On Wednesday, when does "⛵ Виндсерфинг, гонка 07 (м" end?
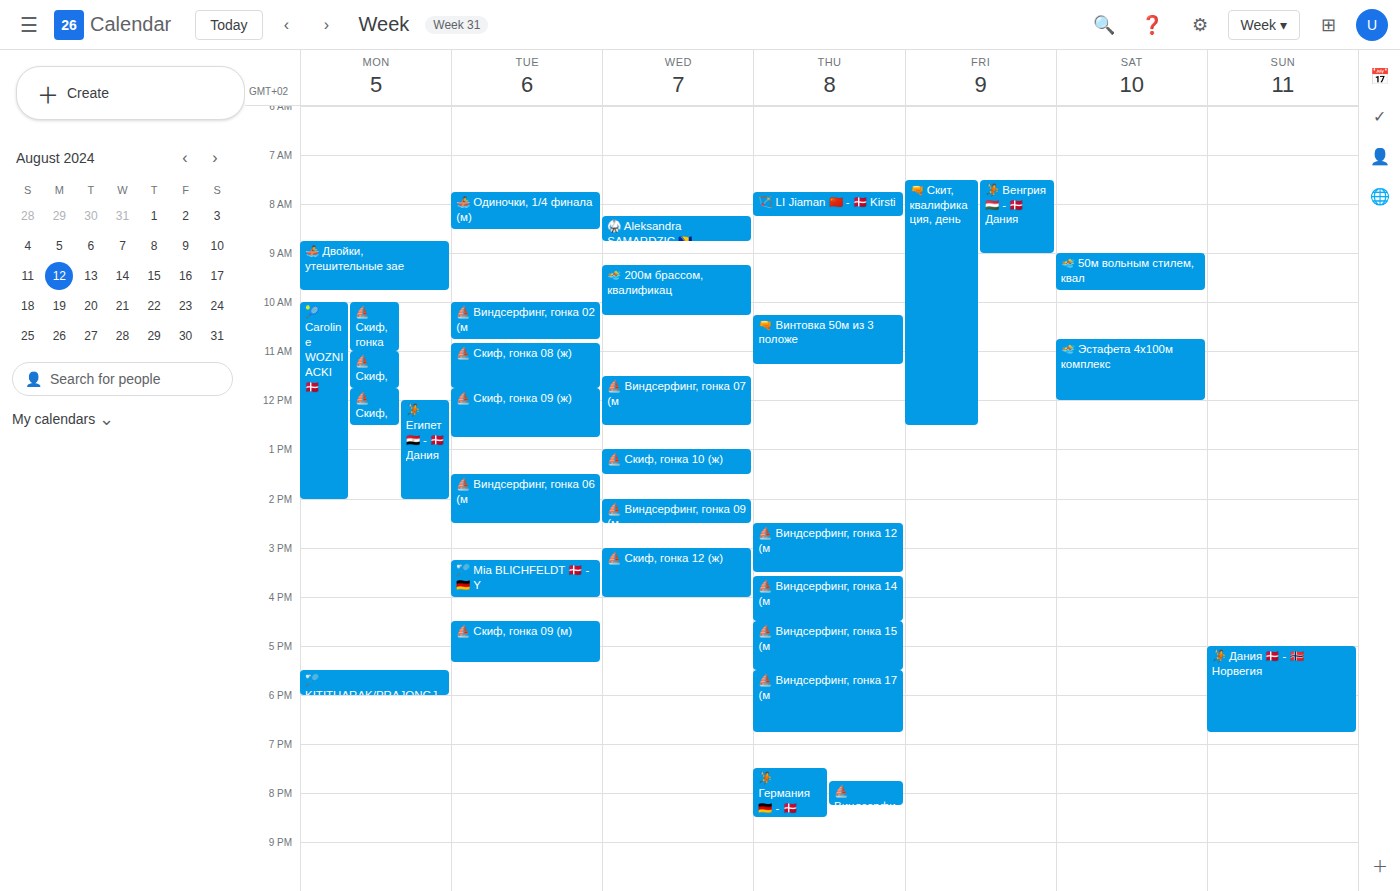
12:30 PM